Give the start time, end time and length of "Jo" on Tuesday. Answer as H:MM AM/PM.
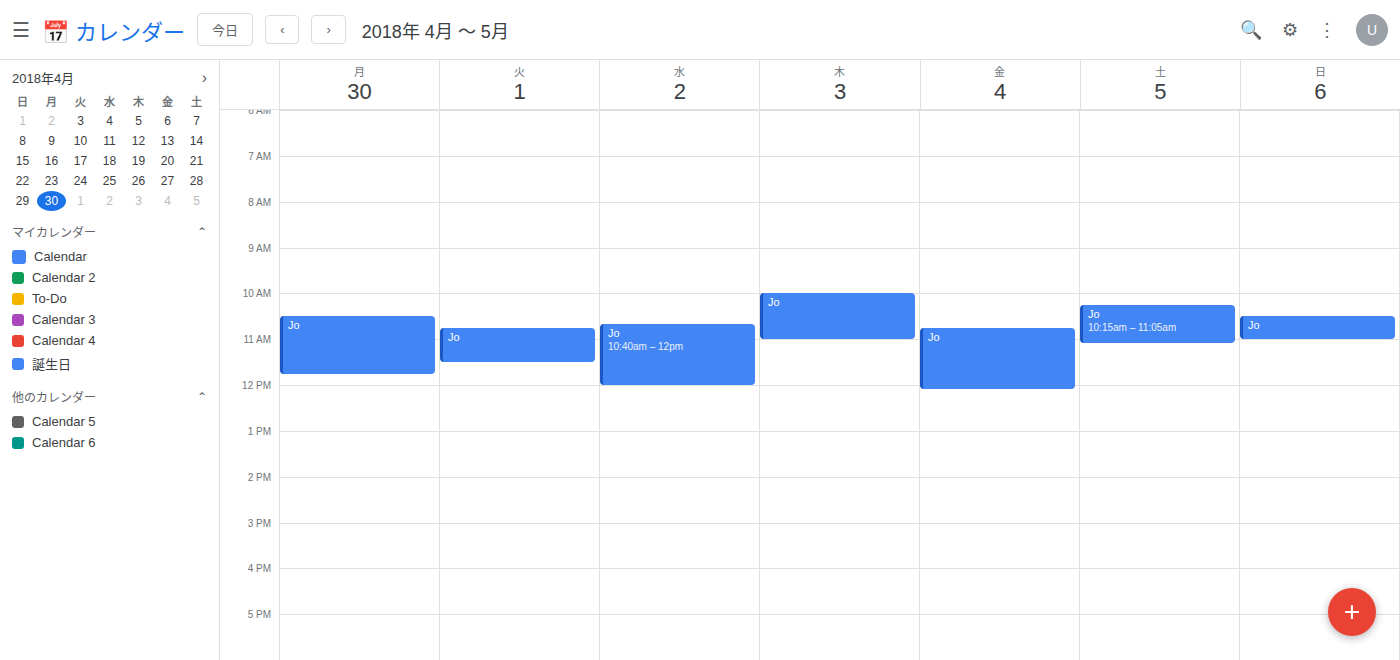
10:45 AM to 11:30 AM, 45 minutes